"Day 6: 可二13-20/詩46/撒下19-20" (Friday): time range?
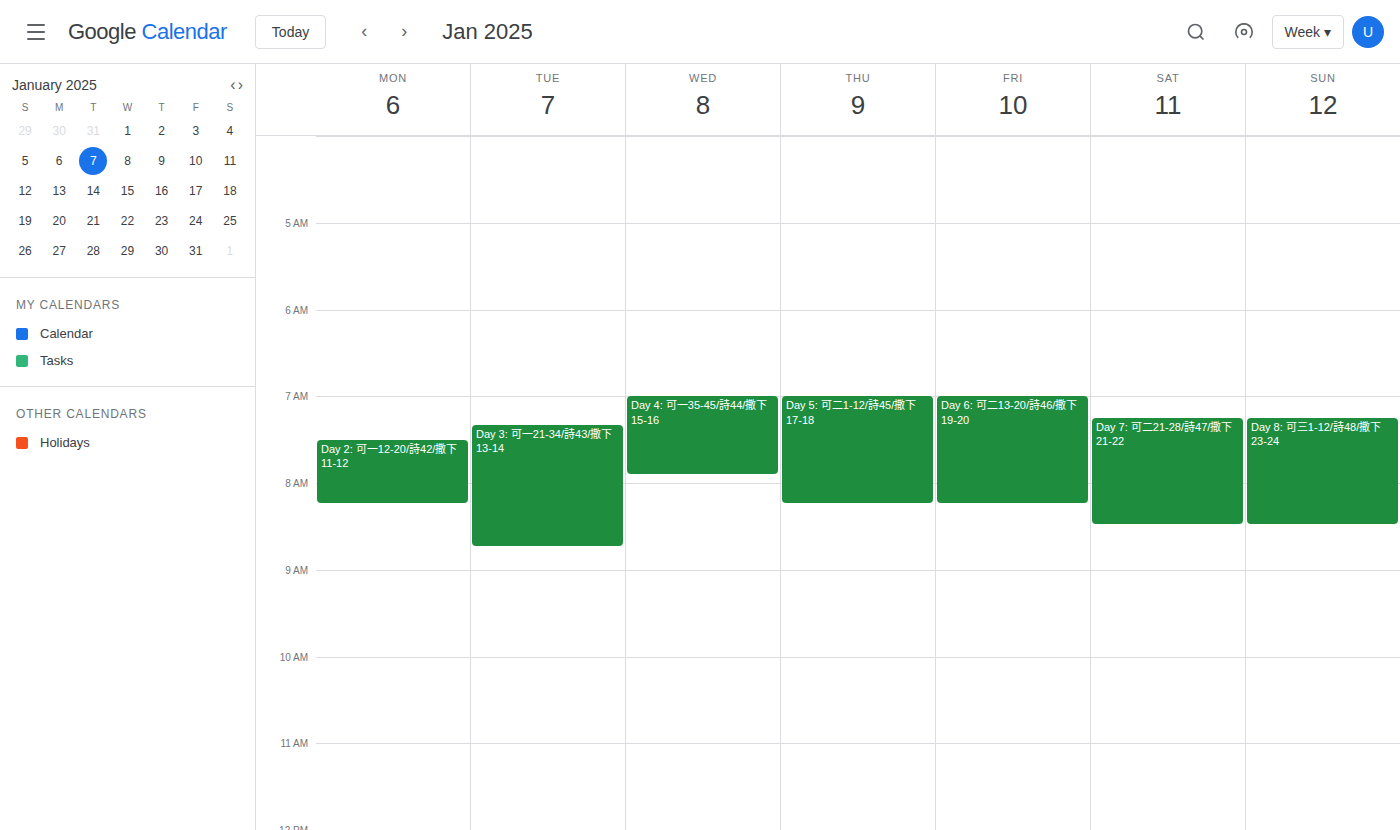
7:00 AM to 8:15 AM